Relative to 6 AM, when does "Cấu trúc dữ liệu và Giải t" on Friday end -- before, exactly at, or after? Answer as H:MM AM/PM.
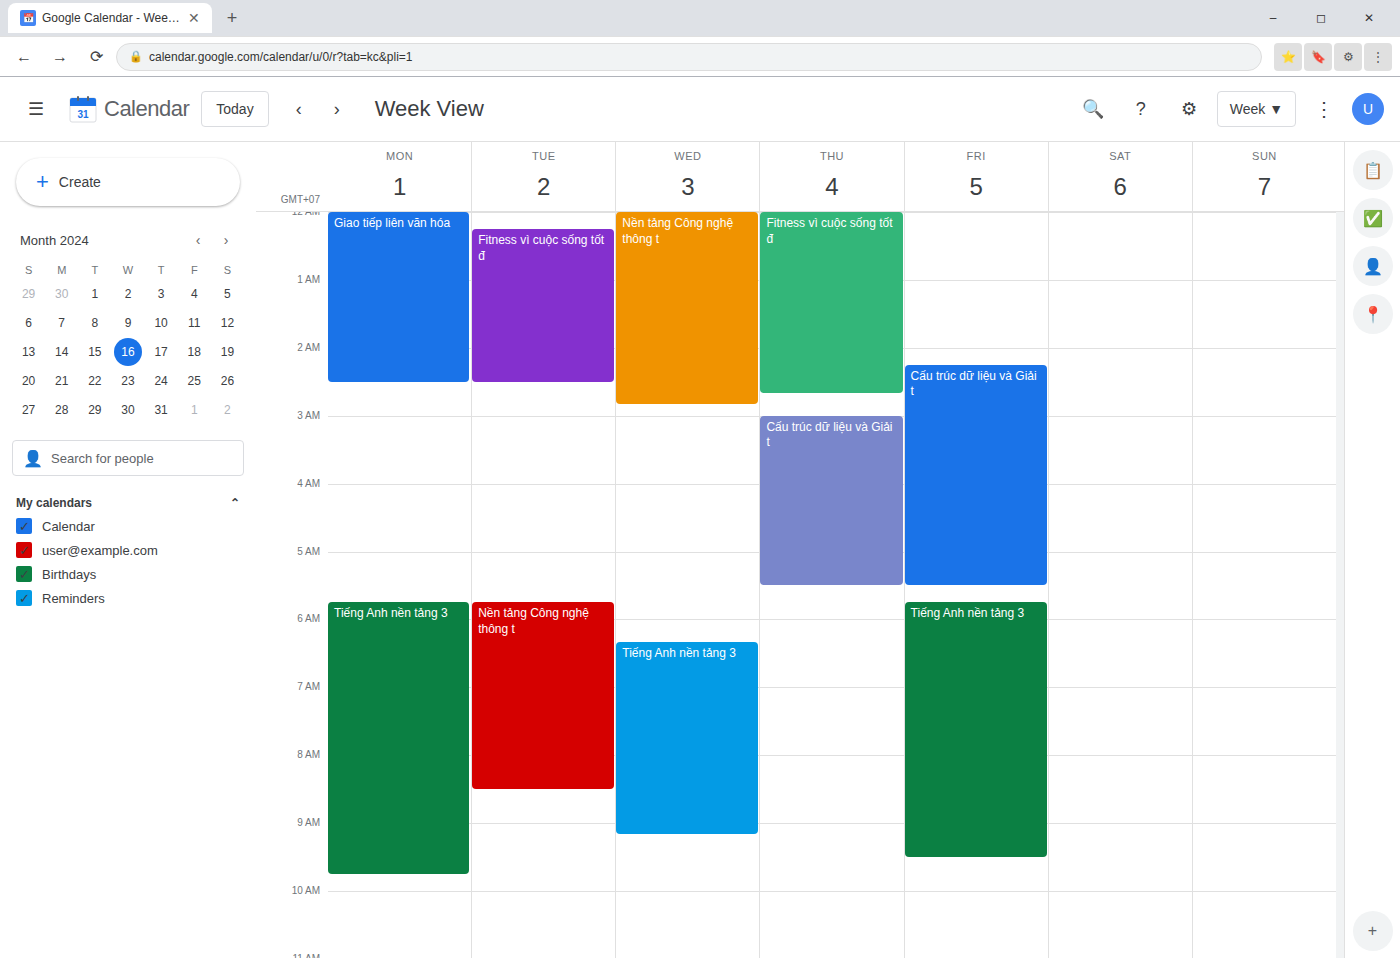
5:30 AM -- before 6 AM, 30 minutes above the 6 AM line.